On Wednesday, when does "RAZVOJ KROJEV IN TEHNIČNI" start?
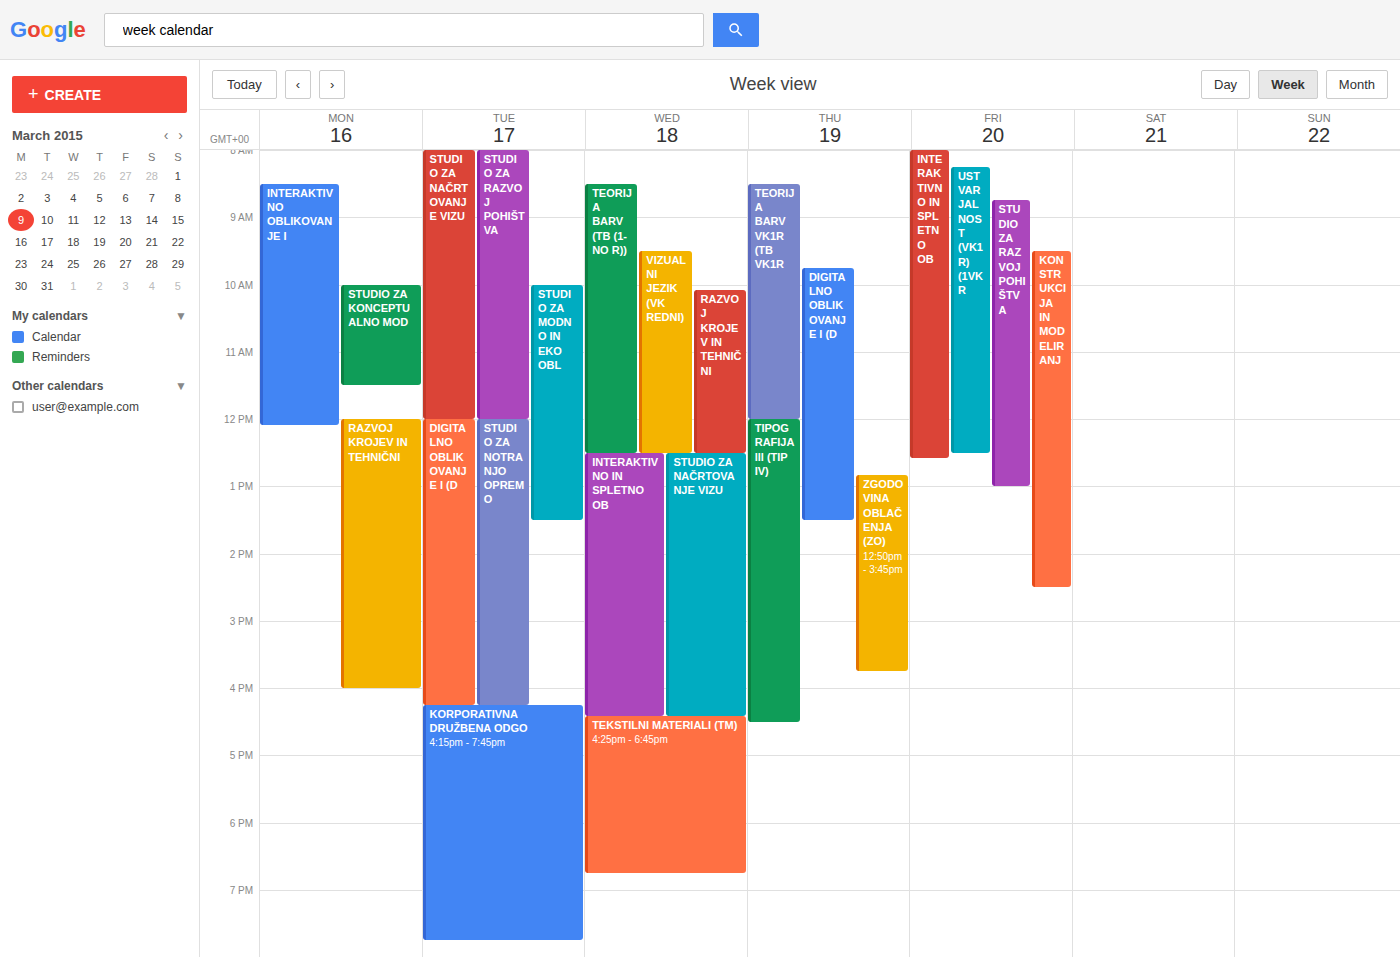
10:05 AM